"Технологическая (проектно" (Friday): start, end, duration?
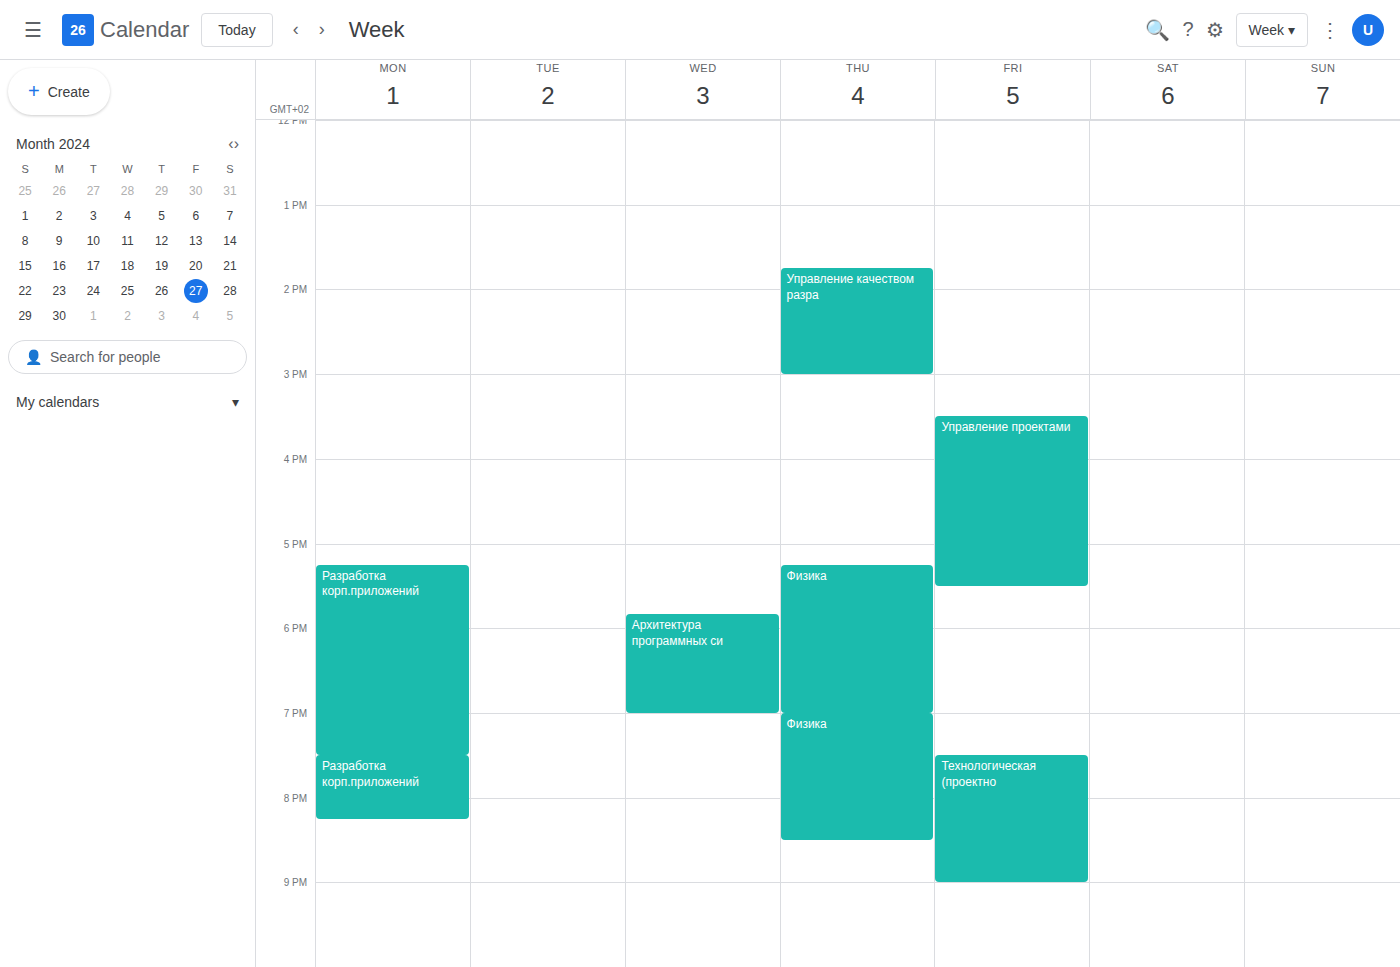
19:30 to 21:00, 1 hour 30 minutes